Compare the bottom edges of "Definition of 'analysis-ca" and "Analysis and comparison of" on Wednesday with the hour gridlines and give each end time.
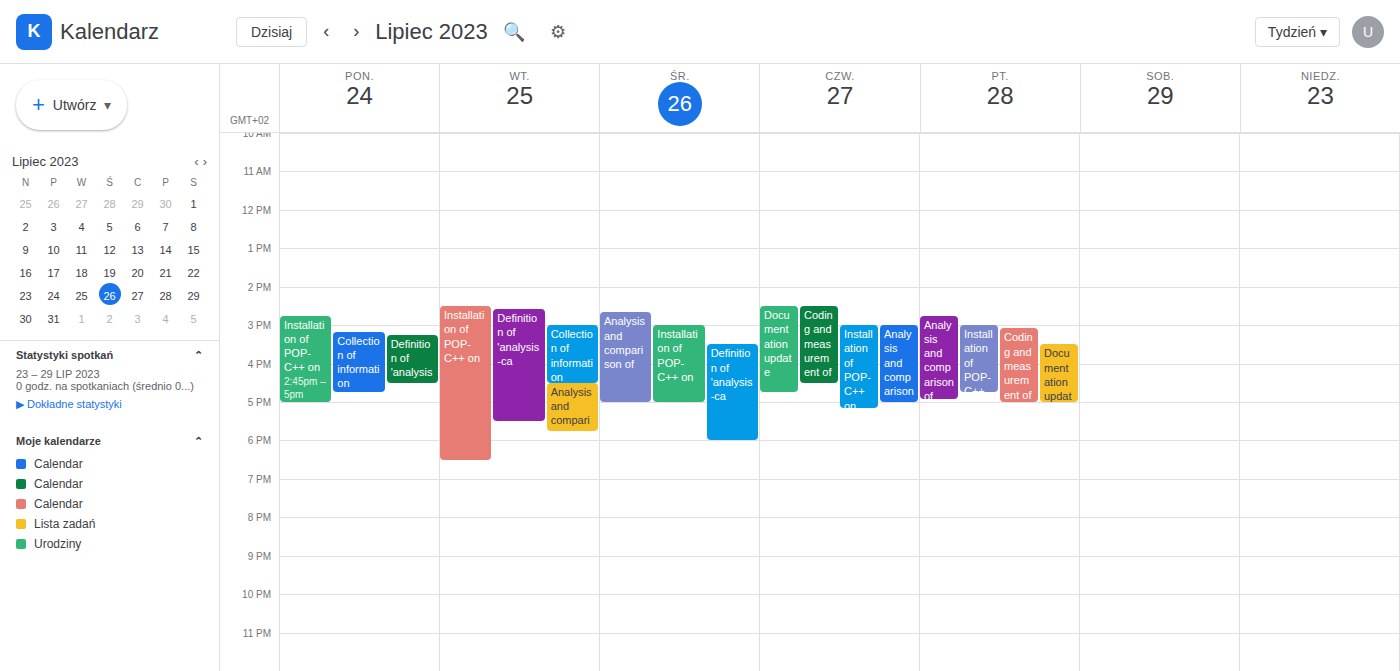
"Definition of 'analysis-ca": 6:00 PM, exactly on the 6 PM line. "Analysis and comparison of": 5:00 PM, exactly on the 5 PM line.